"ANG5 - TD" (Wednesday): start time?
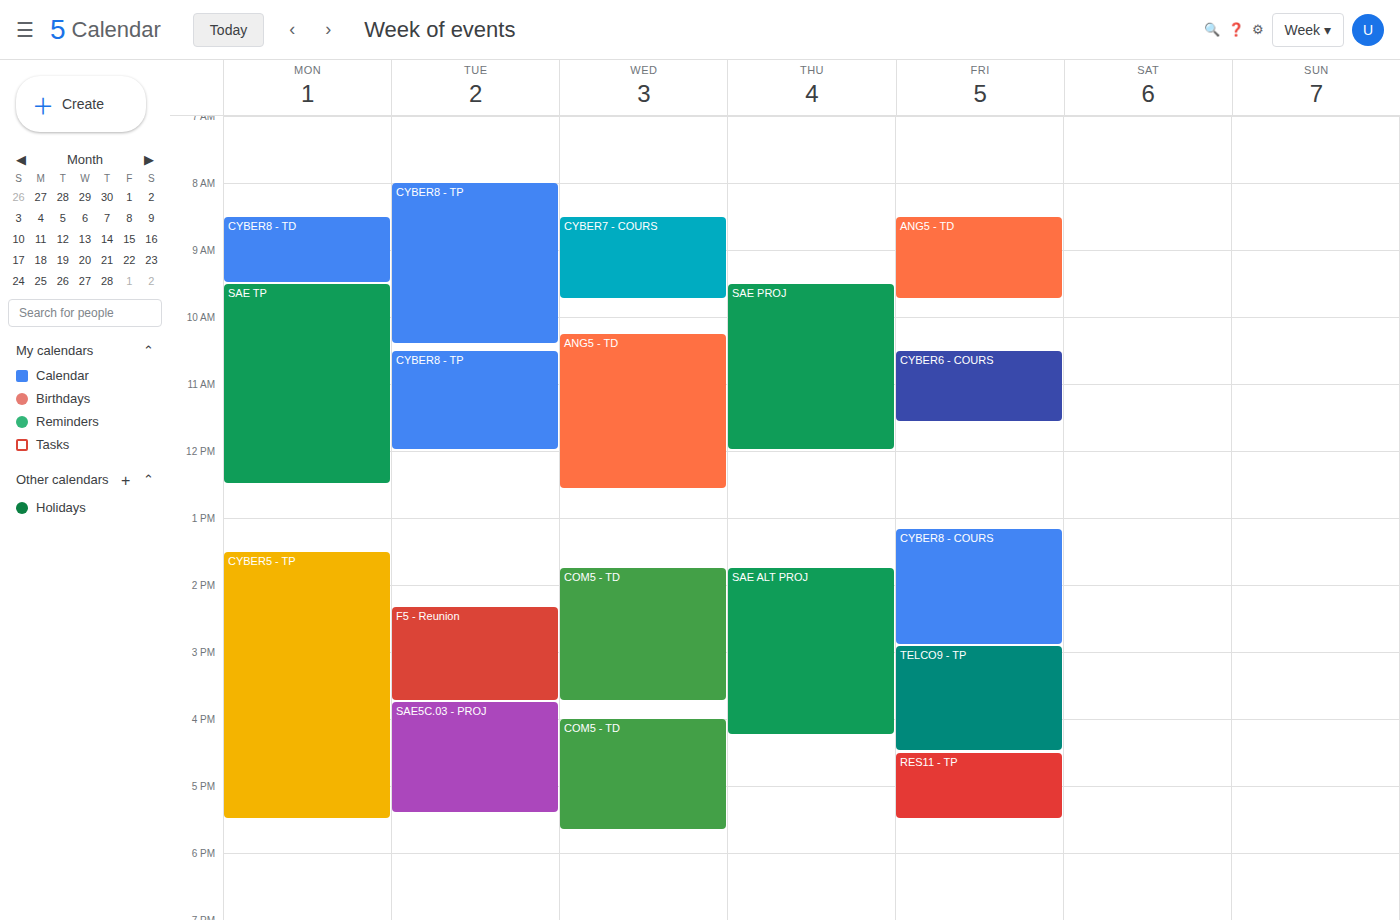
10:15 AM